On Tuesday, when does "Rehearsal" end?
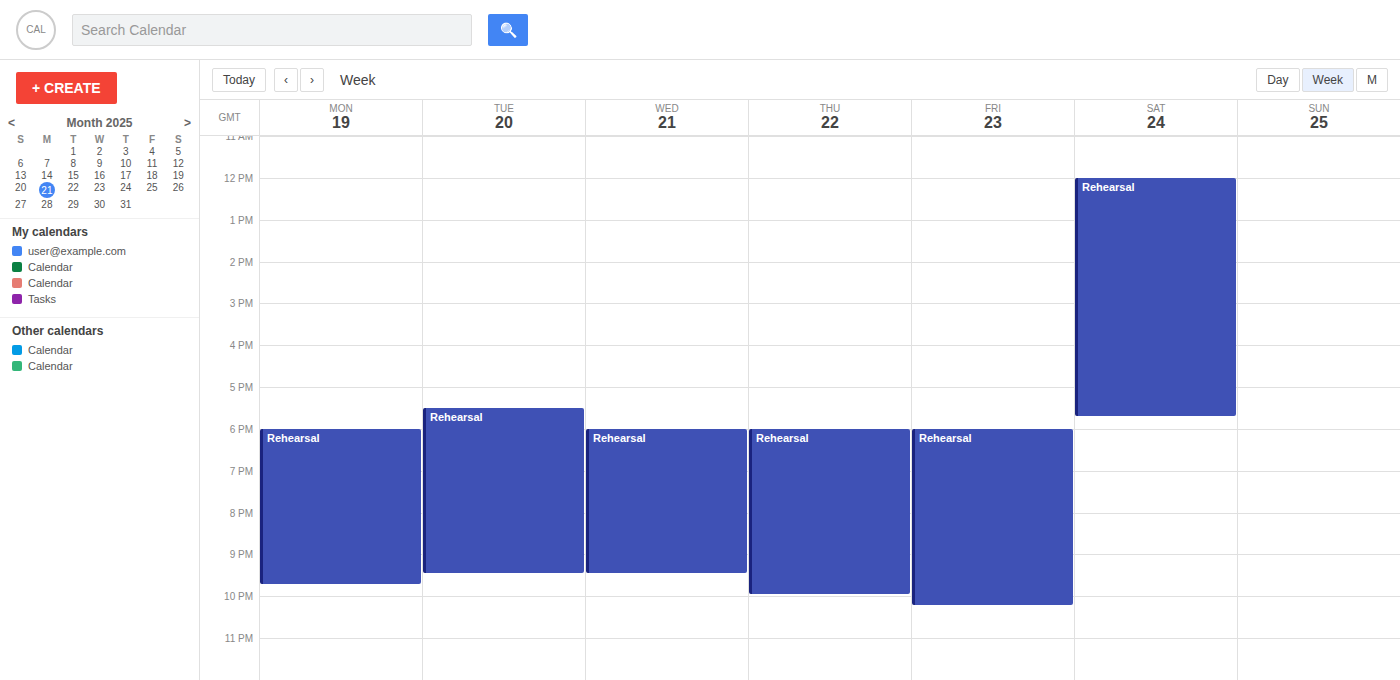
21:30